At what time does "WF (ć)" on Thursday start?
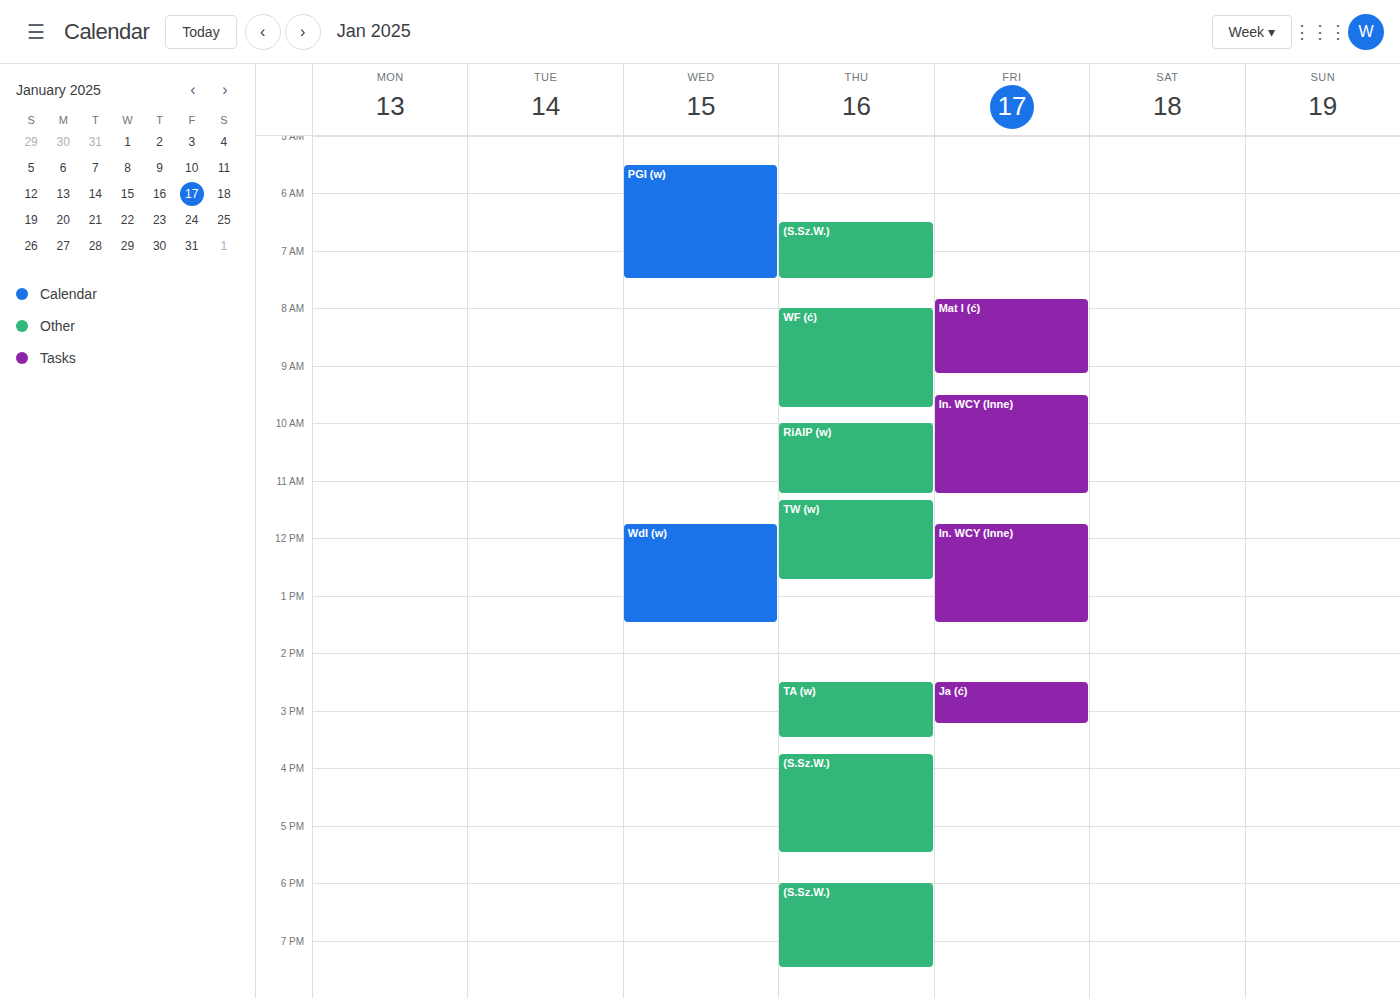
8:00 AM